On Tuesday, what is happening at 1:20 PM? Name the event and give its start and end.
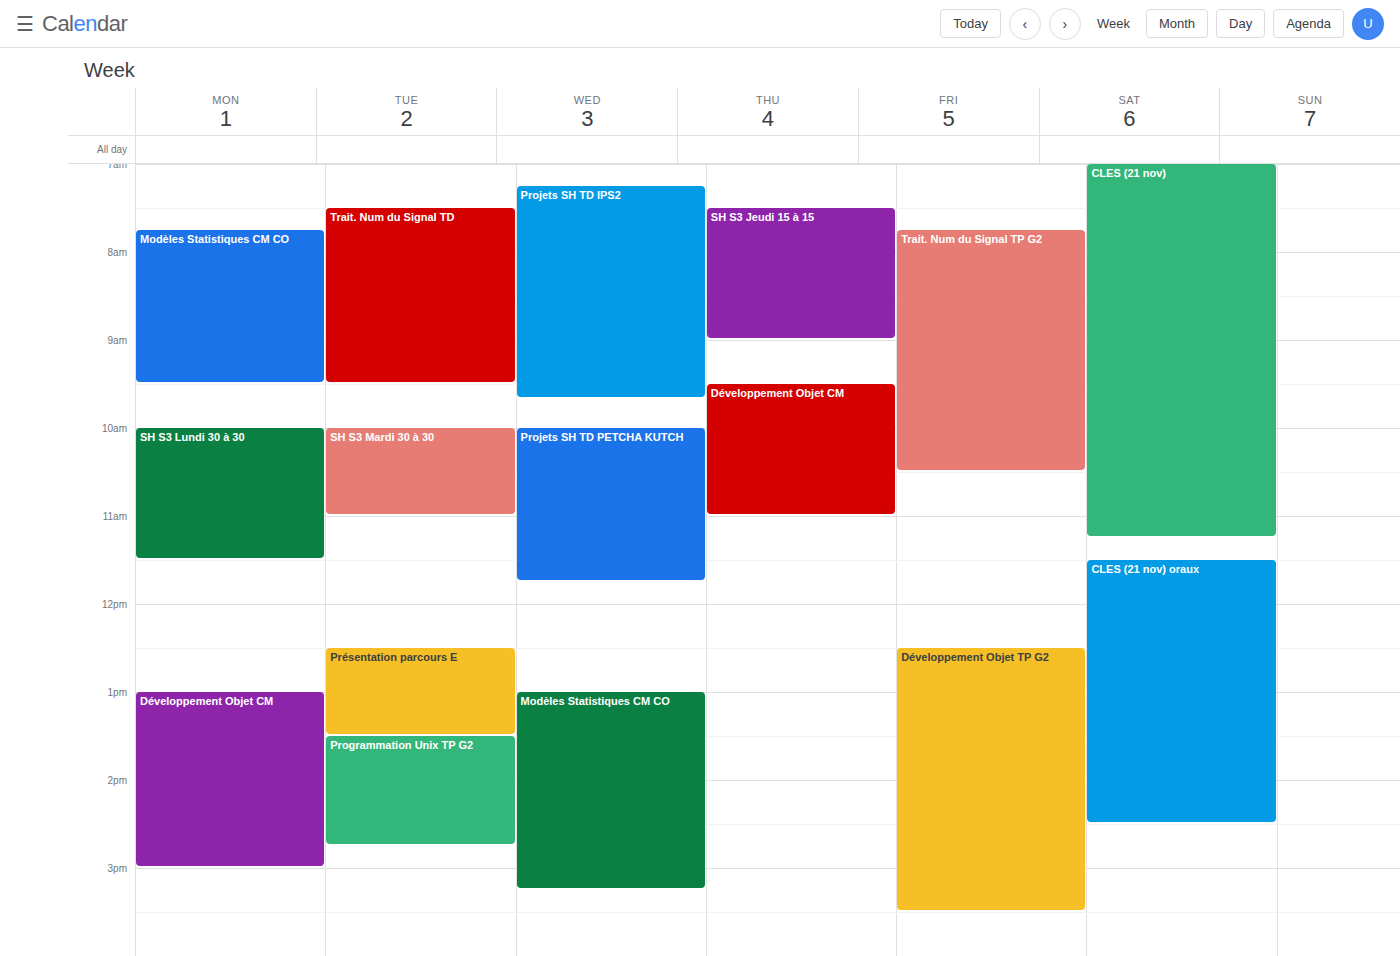
"Présentation parcours E", 12:30 PM to 1:30 PM